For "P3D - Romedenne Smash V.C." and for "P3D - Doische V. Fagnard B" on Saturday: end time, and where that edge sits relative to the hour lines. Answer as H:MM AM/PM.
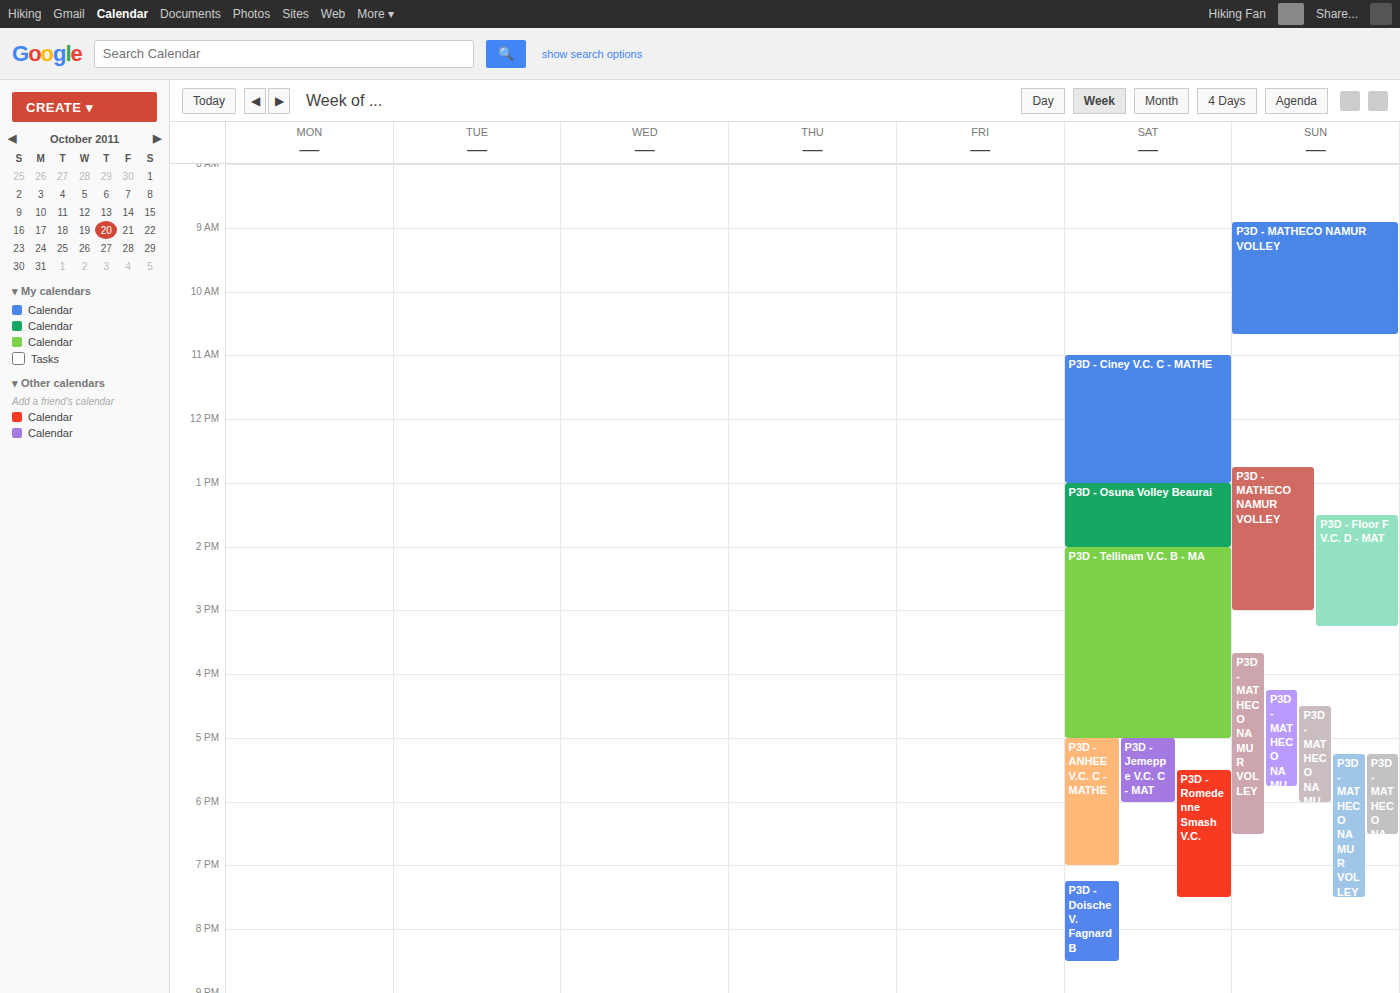
"P3D - Romedenne Smash V.C.": 7:30 PM, halfway between the 7 PM and 8 PM lines. "P3D - Doische V. Fagnard B": 8:30 PM, halfway between the 8 PM and 9 PM lines.